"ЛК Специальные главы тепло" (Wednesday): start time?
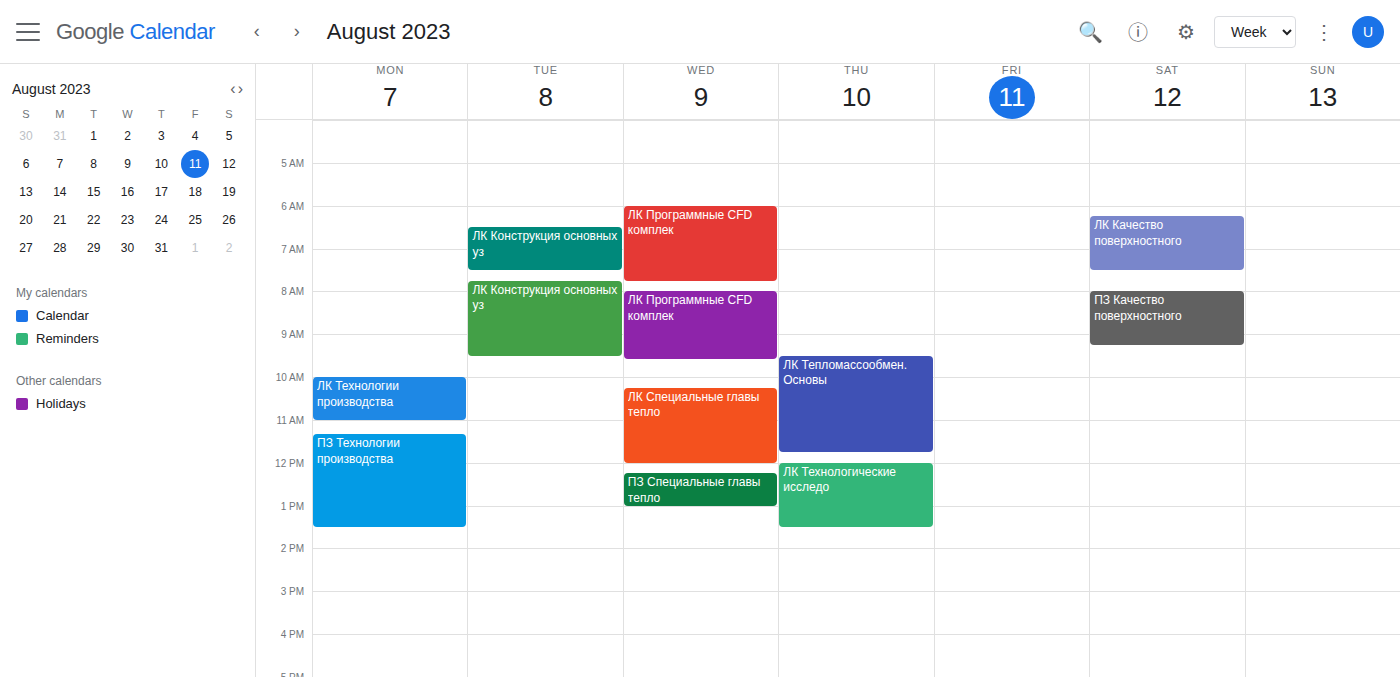
10:15 AM